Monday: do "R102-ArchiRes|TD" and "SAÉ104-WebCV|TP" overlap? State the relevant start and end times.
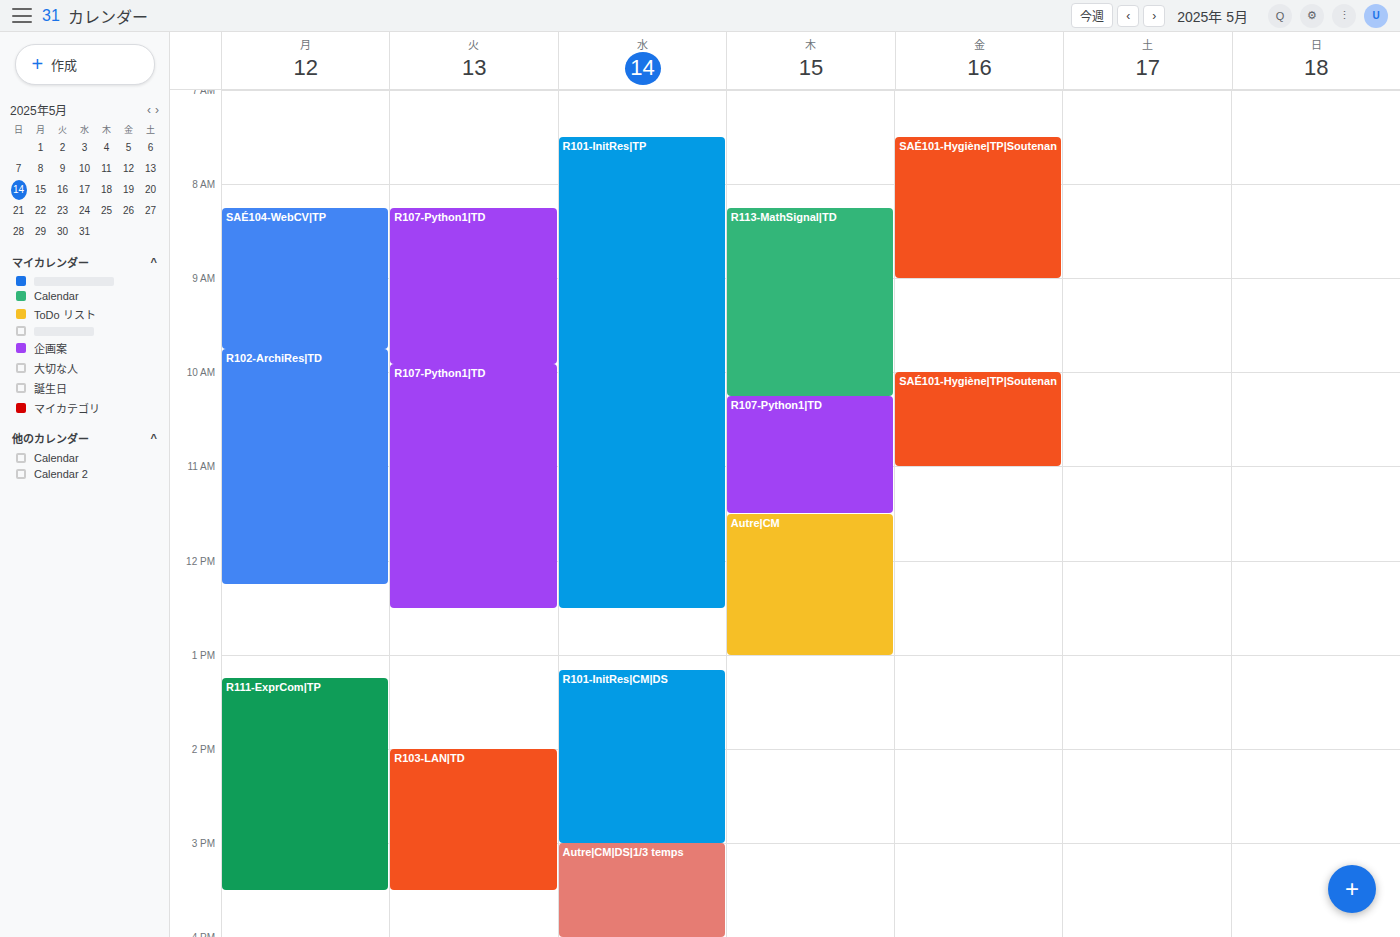
"SAÉ104-WebCV|TP" ends at 9:45 AM, exactly when "R102-ArchiRes|TD" starts -- they touch but do not overlap.